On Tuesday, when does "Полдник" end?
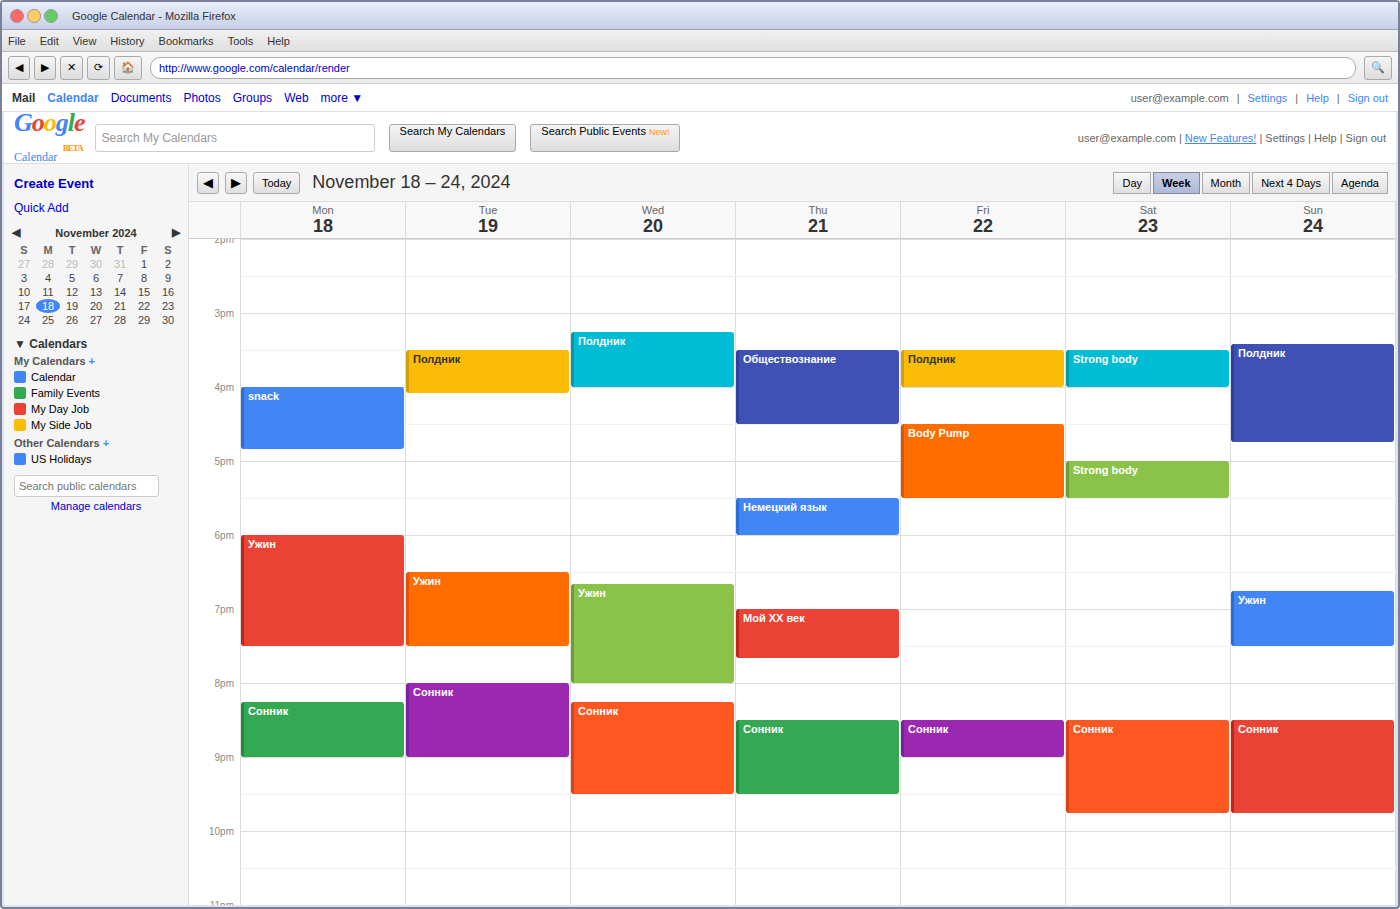
4:05 PM